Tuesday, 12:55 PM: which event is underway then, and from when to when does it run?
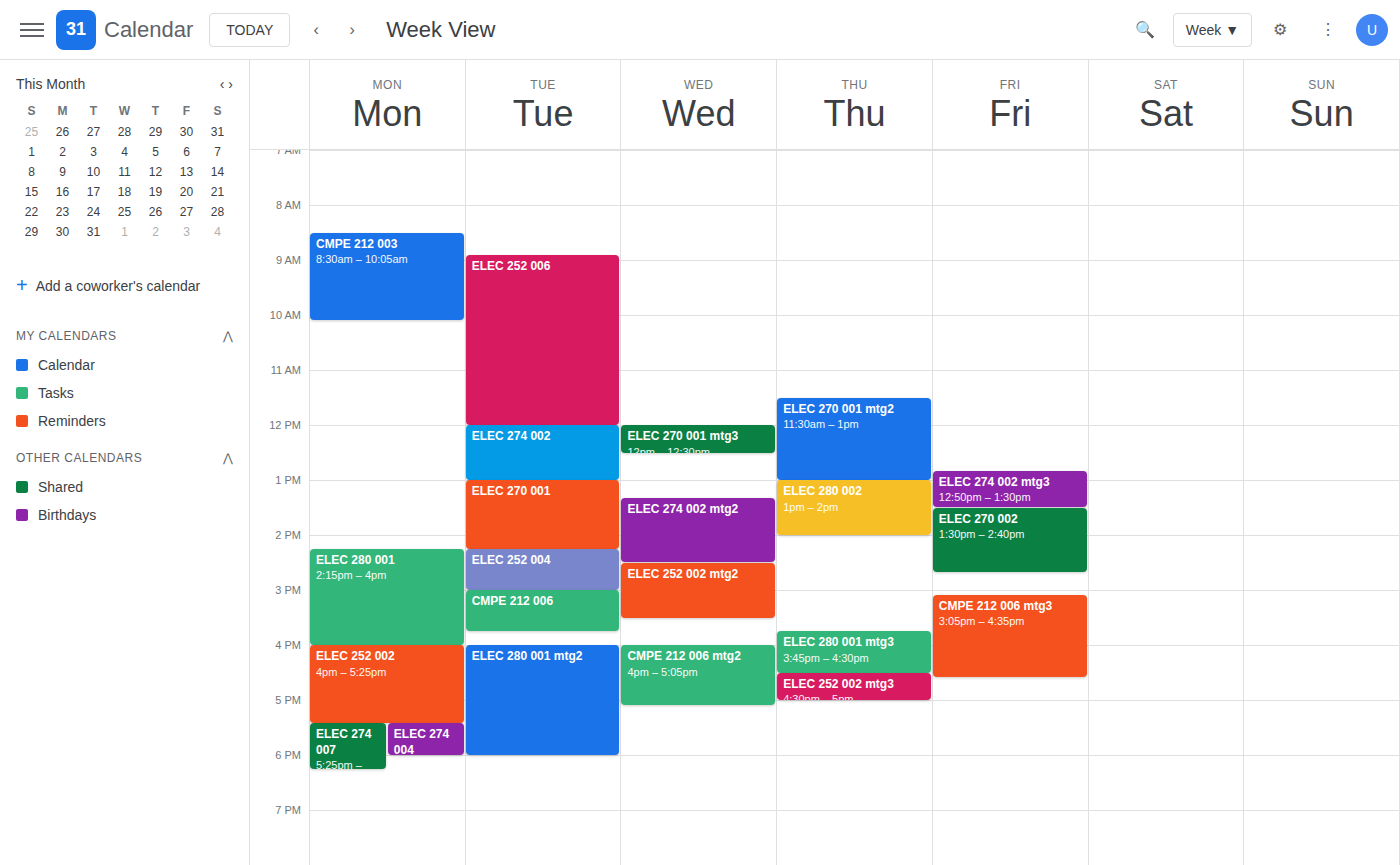
"ELEC 274 002", 12:00 PM to 1:00 PM